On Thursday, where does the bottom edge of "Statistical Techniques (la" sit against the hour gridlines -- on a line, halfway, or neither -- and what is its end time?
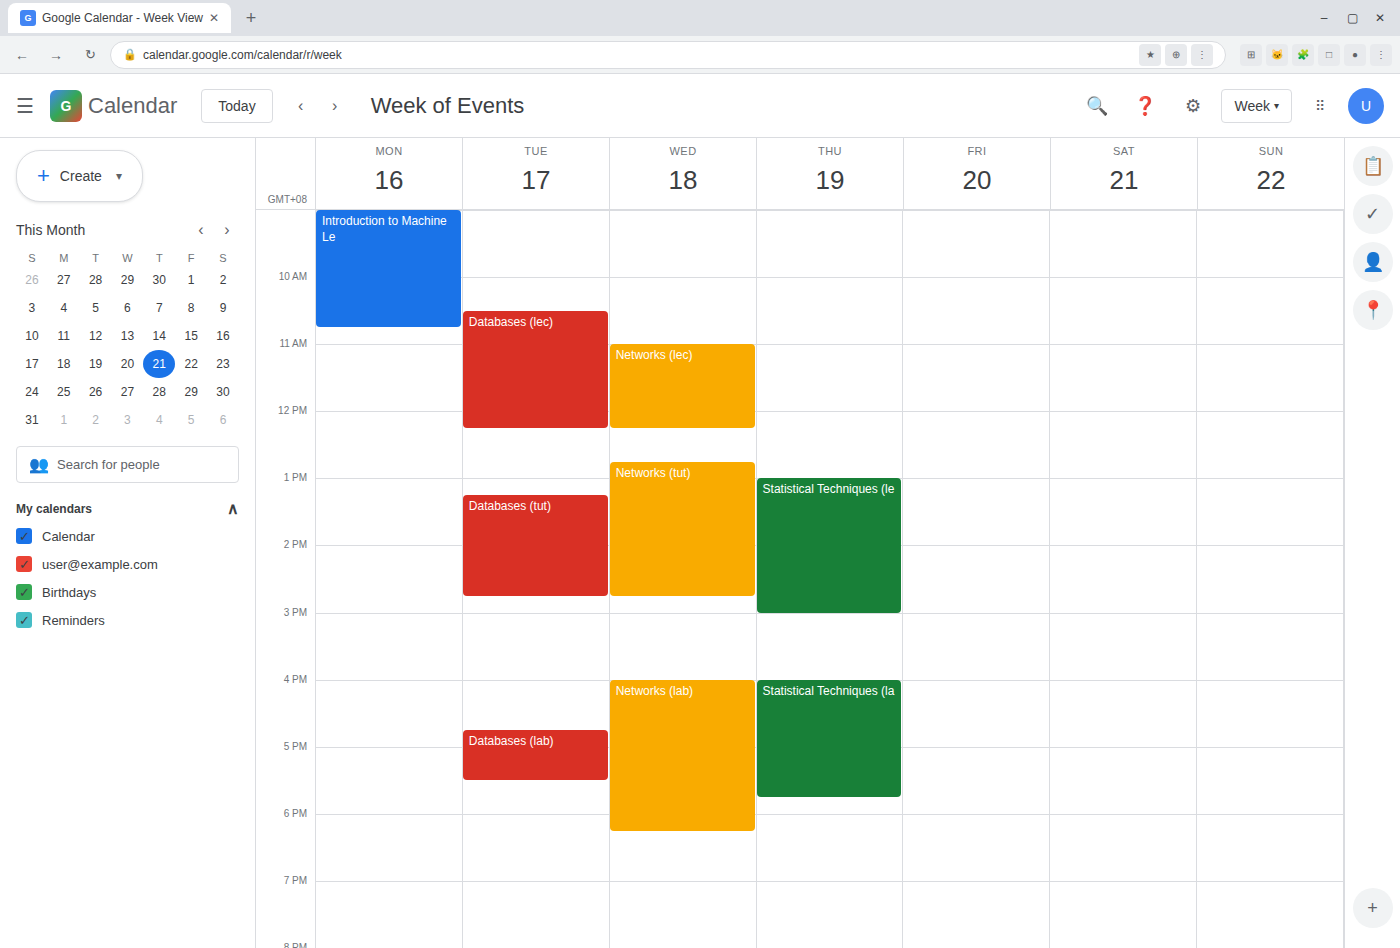
5:45 PM -- neither: three quarters of the way from the 5 PM line to the 6 PM line.